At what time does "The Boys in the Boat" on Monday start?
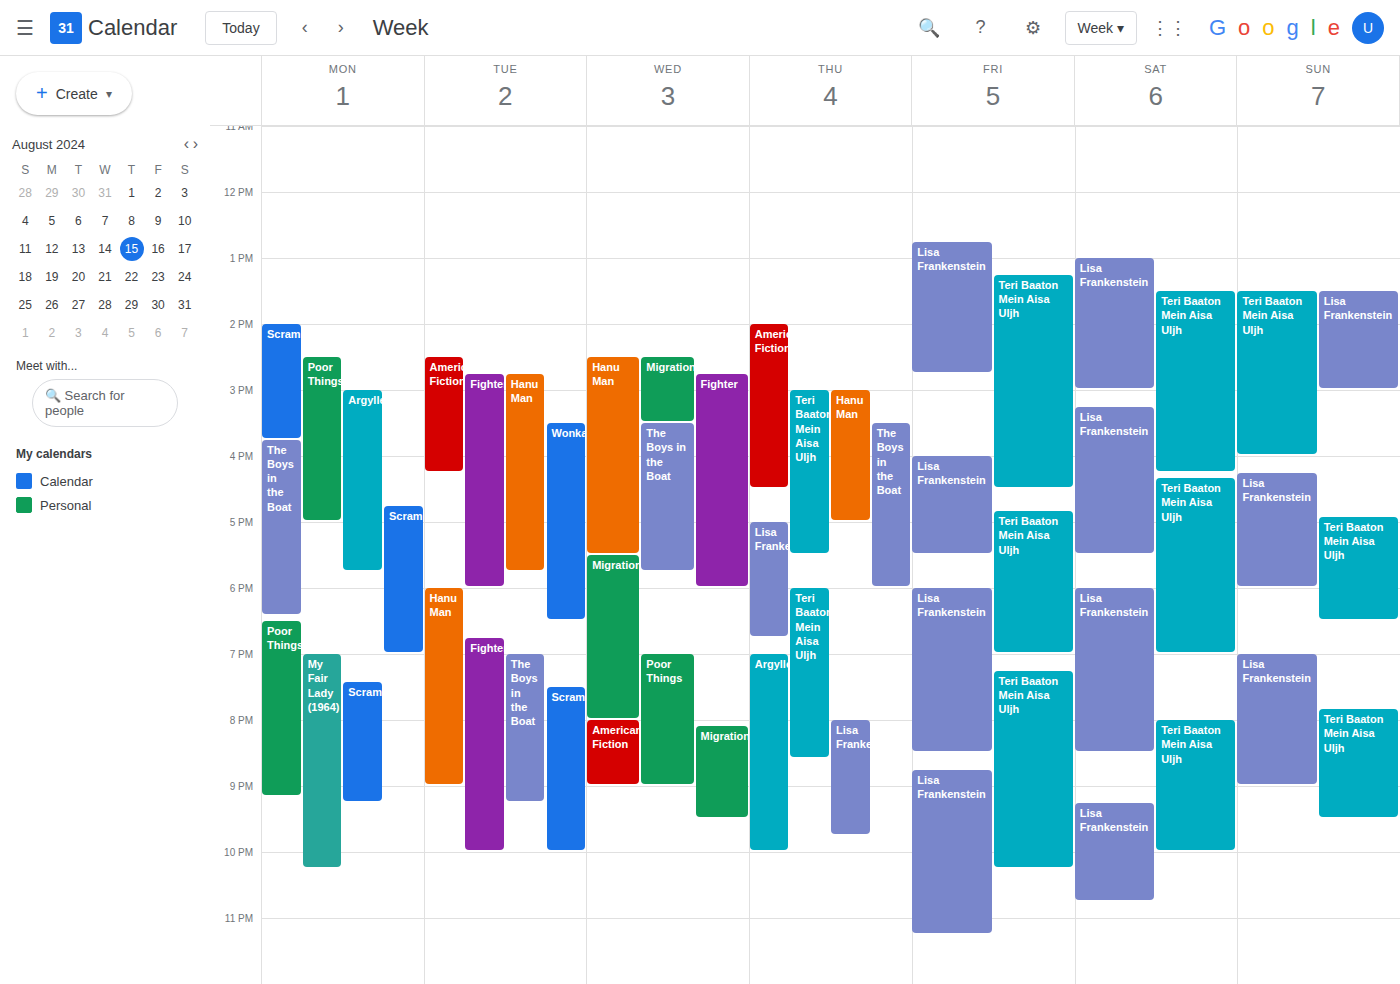
3:45 PM